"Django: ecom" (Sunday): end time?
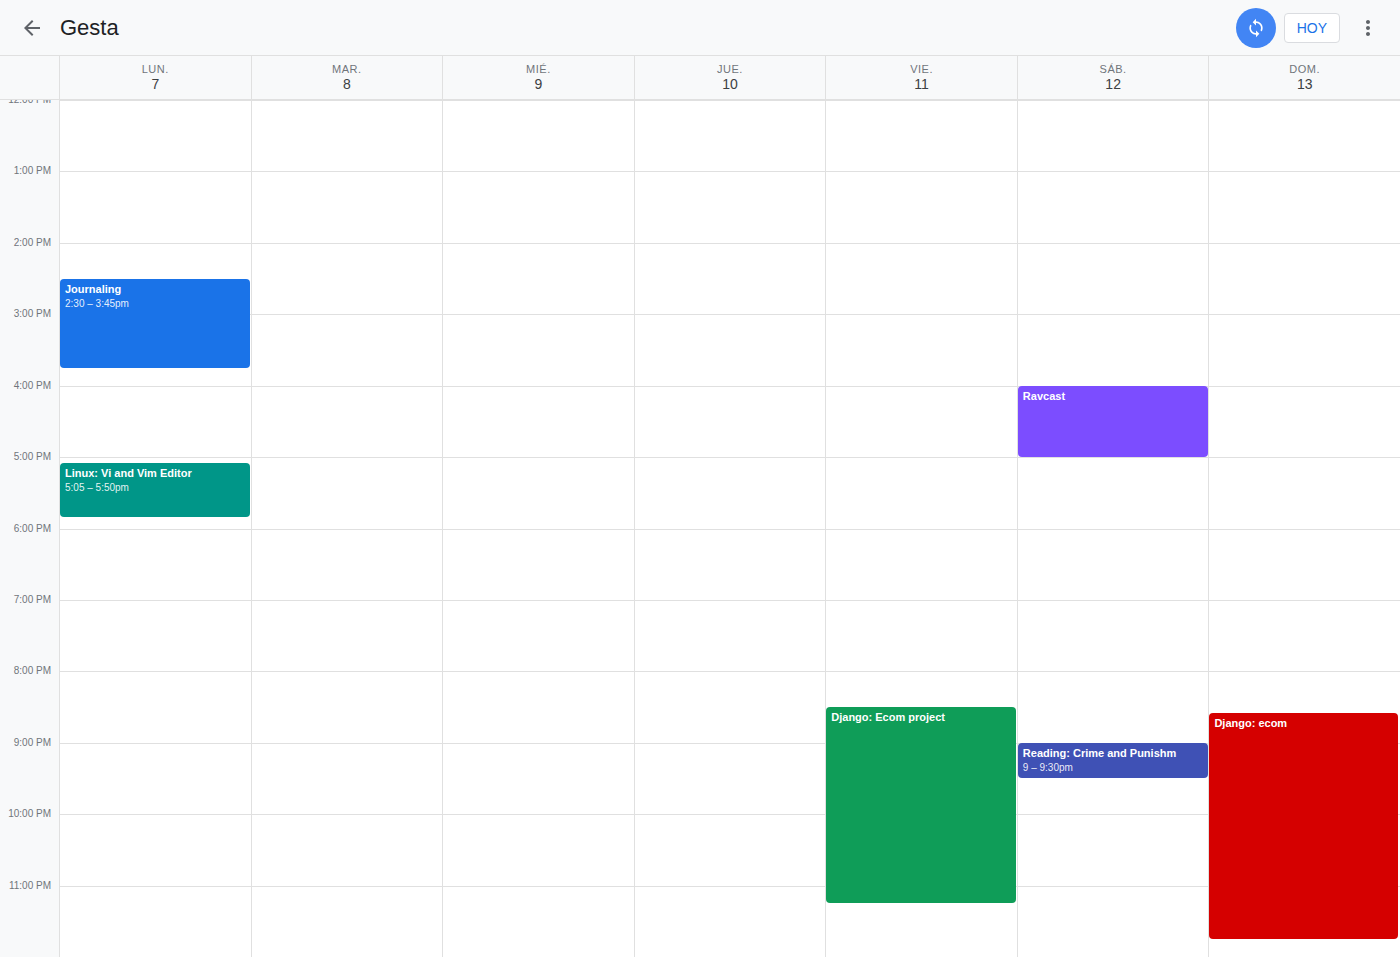
11:45 PM